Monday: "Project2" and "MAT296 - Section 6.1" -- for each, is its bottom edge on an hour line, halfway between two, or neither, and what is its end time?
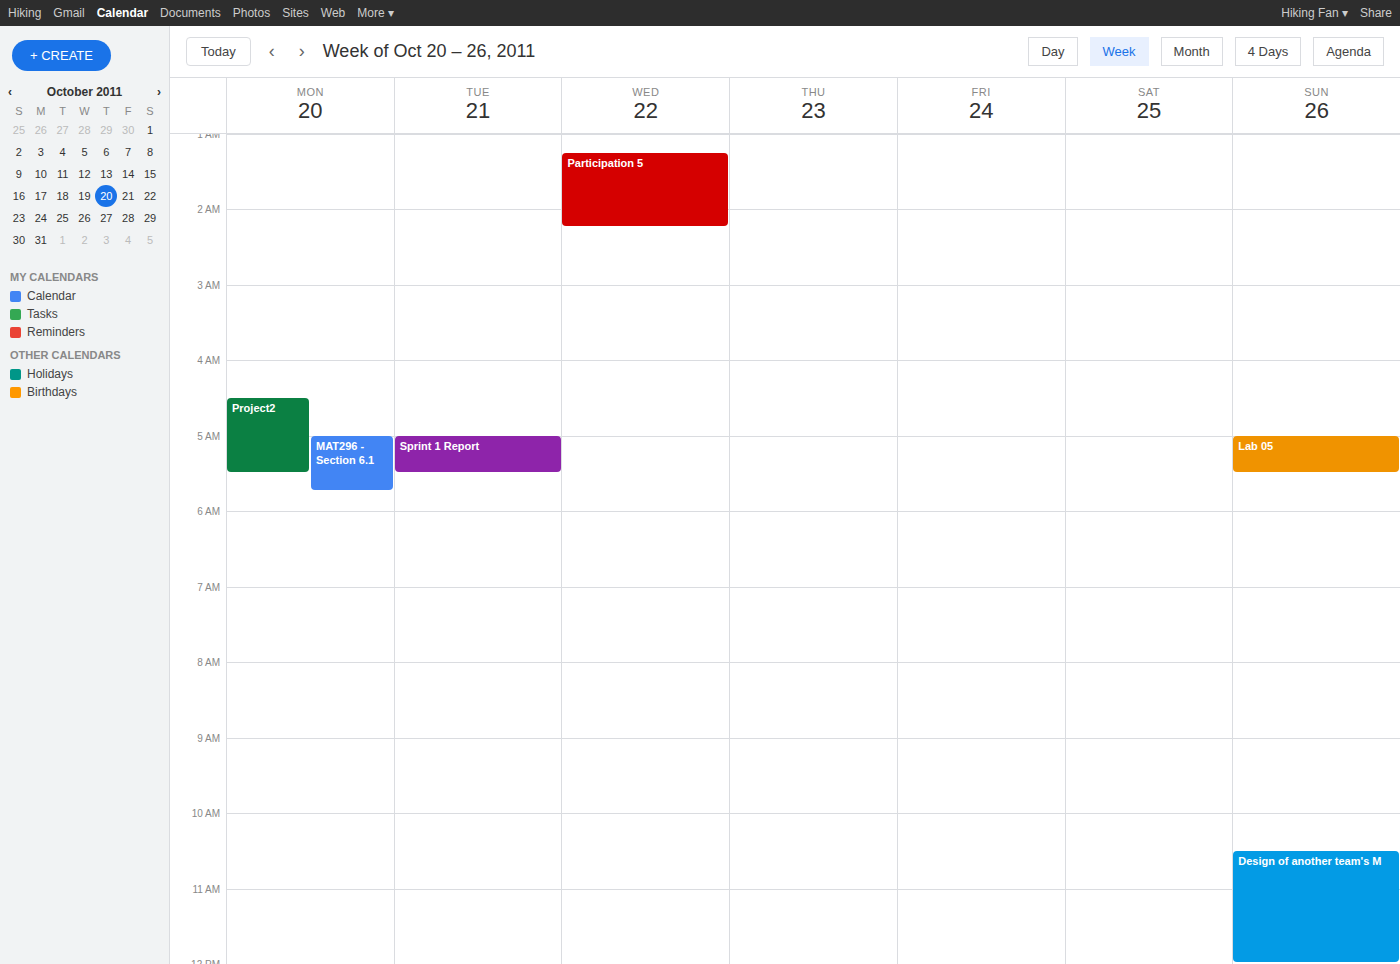
"Project2": 5:30 AM, halfway between the 5 AM and 6 AM lines. "MAT296 - Section 6.1": 5:45 AM, neither: three quarters of the way from the 5 AM line to the 6 AM line.